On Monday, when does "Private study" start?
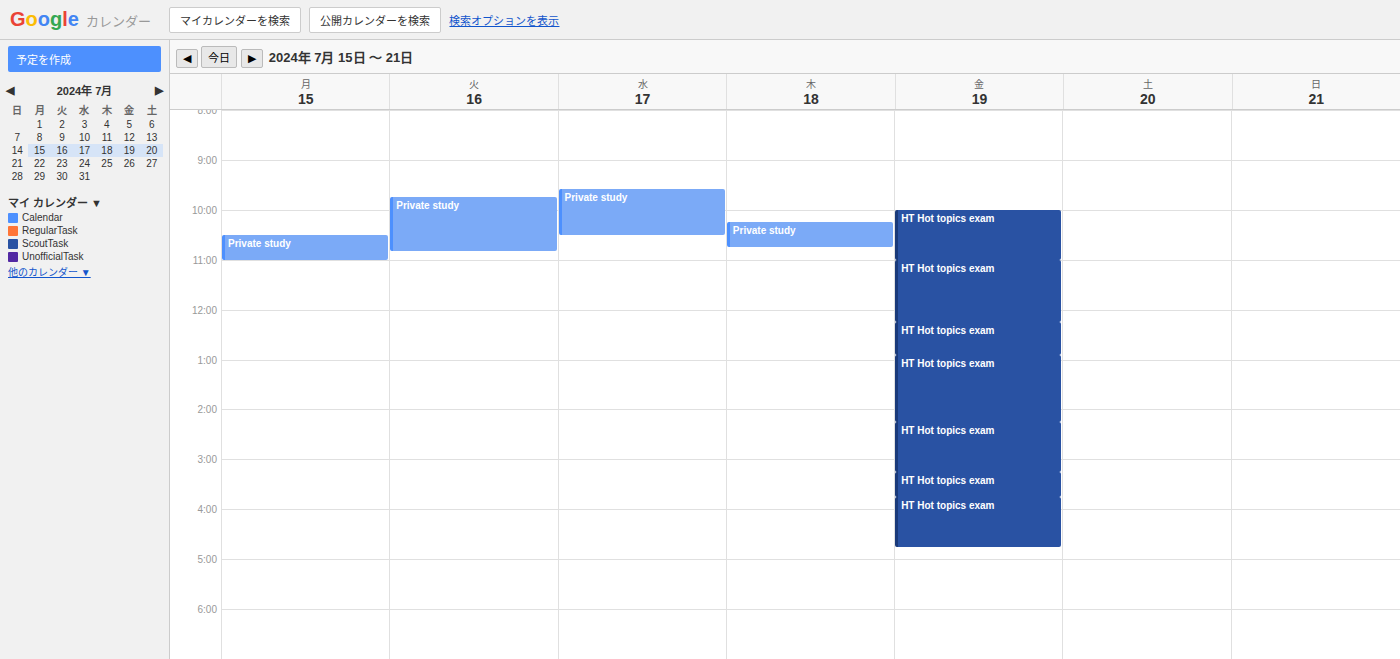
10:30 AM